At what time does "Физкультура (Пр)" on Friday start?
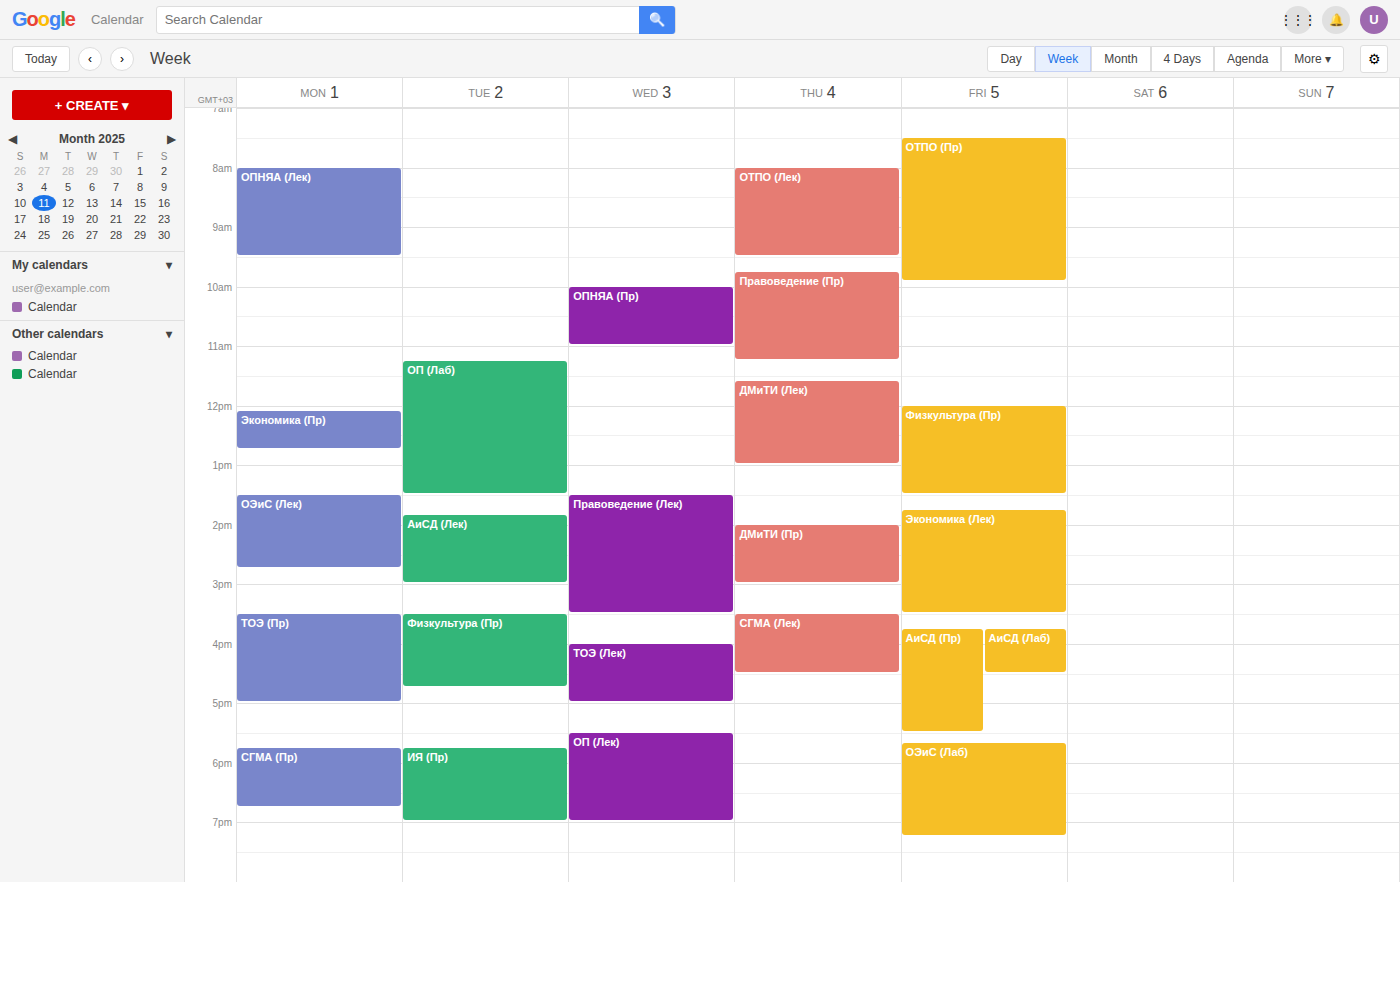
12:00 PM